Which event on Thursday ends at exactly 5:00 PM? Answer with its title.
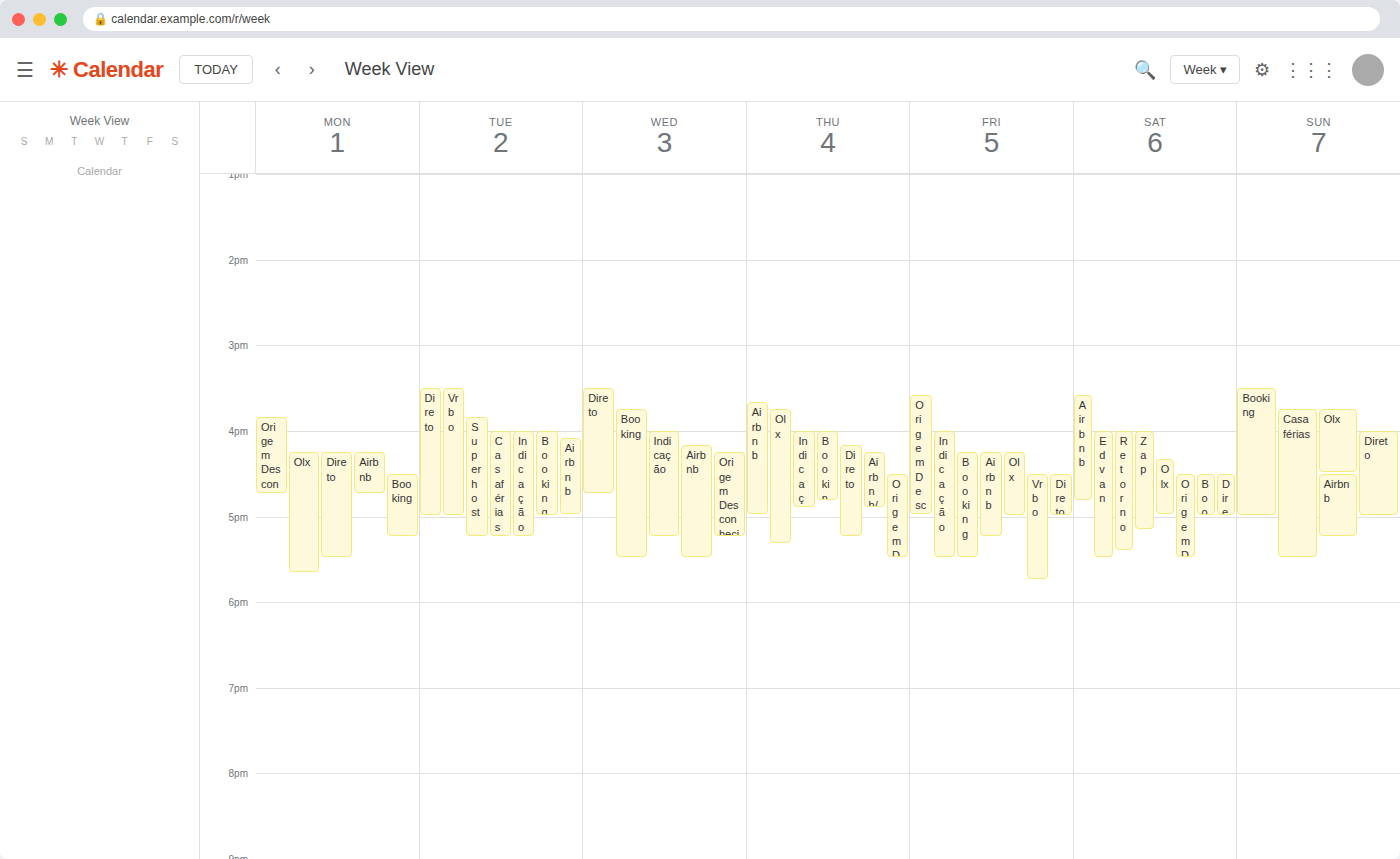
"Airbnb"